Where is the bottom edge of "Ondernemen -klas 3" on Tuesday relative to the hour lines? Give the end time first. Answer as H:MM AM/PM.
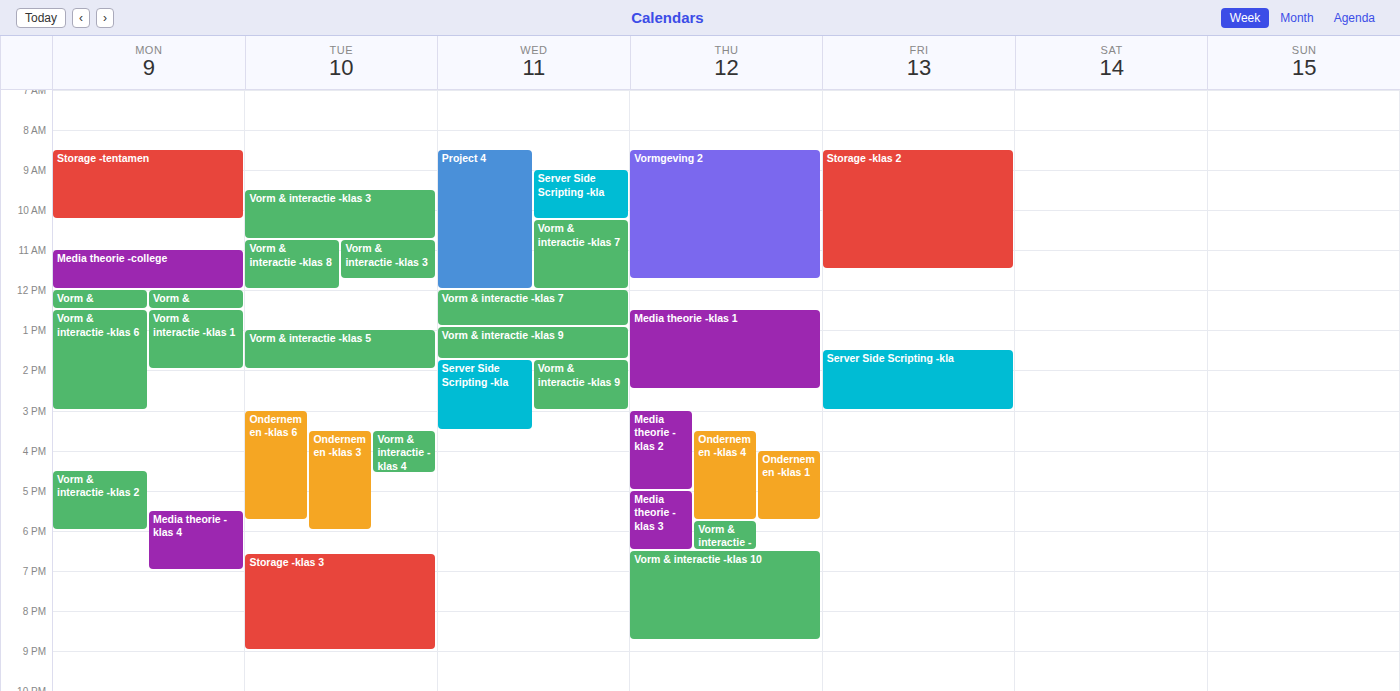
6:00 PM -- exactly on the 6 PM line.